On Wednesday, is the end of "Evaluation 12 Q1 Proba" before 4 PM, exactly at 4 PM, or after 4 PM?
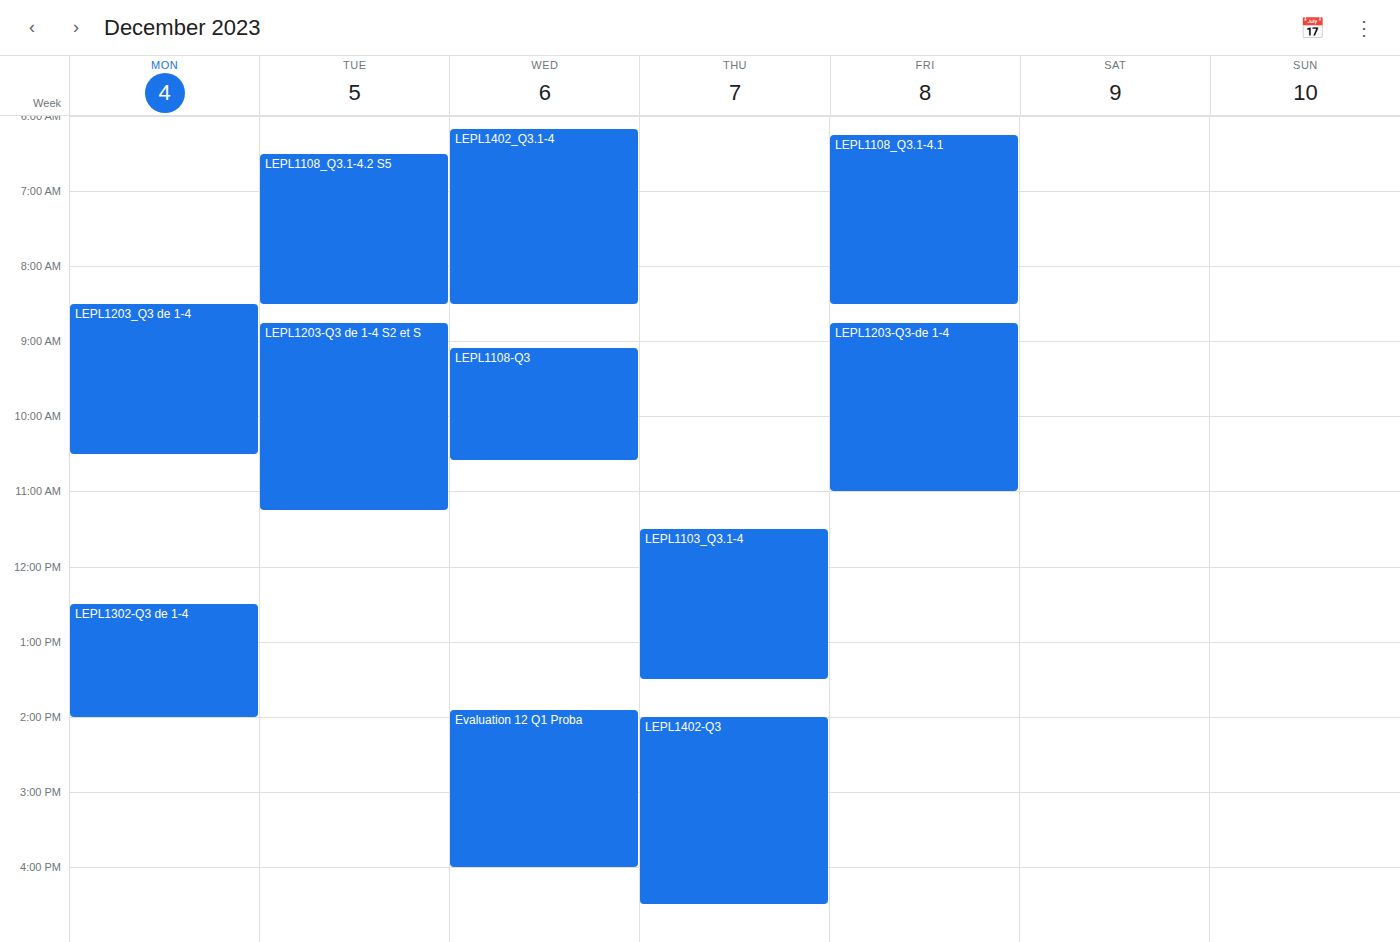
4:00 PM -- exactly at 4 PM, on the 4 PM line.